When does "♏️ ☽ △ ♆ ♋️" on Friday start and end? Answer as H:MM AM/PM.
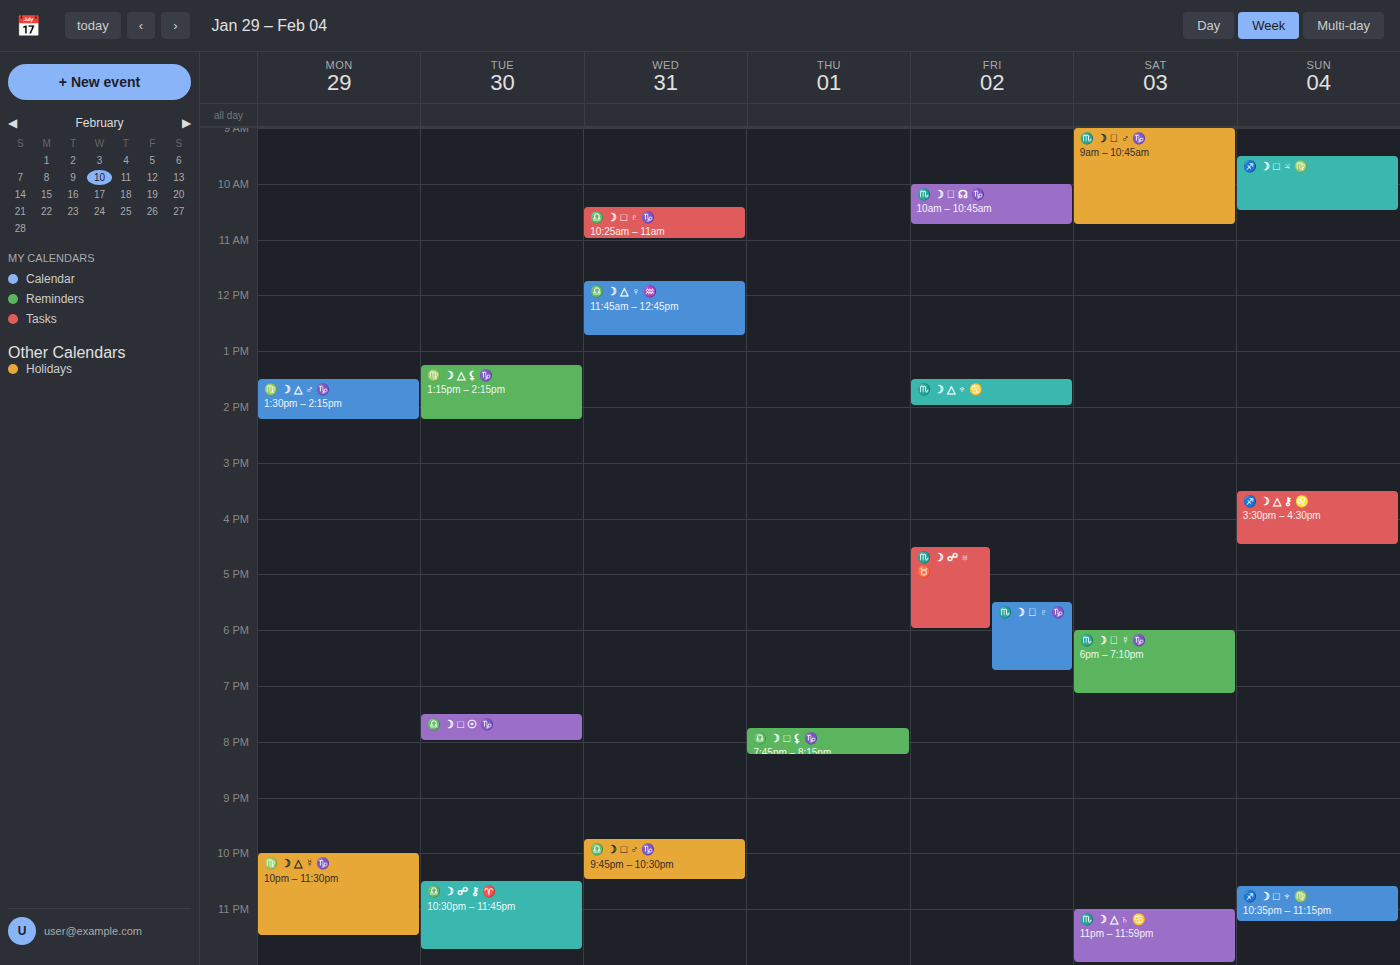
1:30 PM to 2:00 PM